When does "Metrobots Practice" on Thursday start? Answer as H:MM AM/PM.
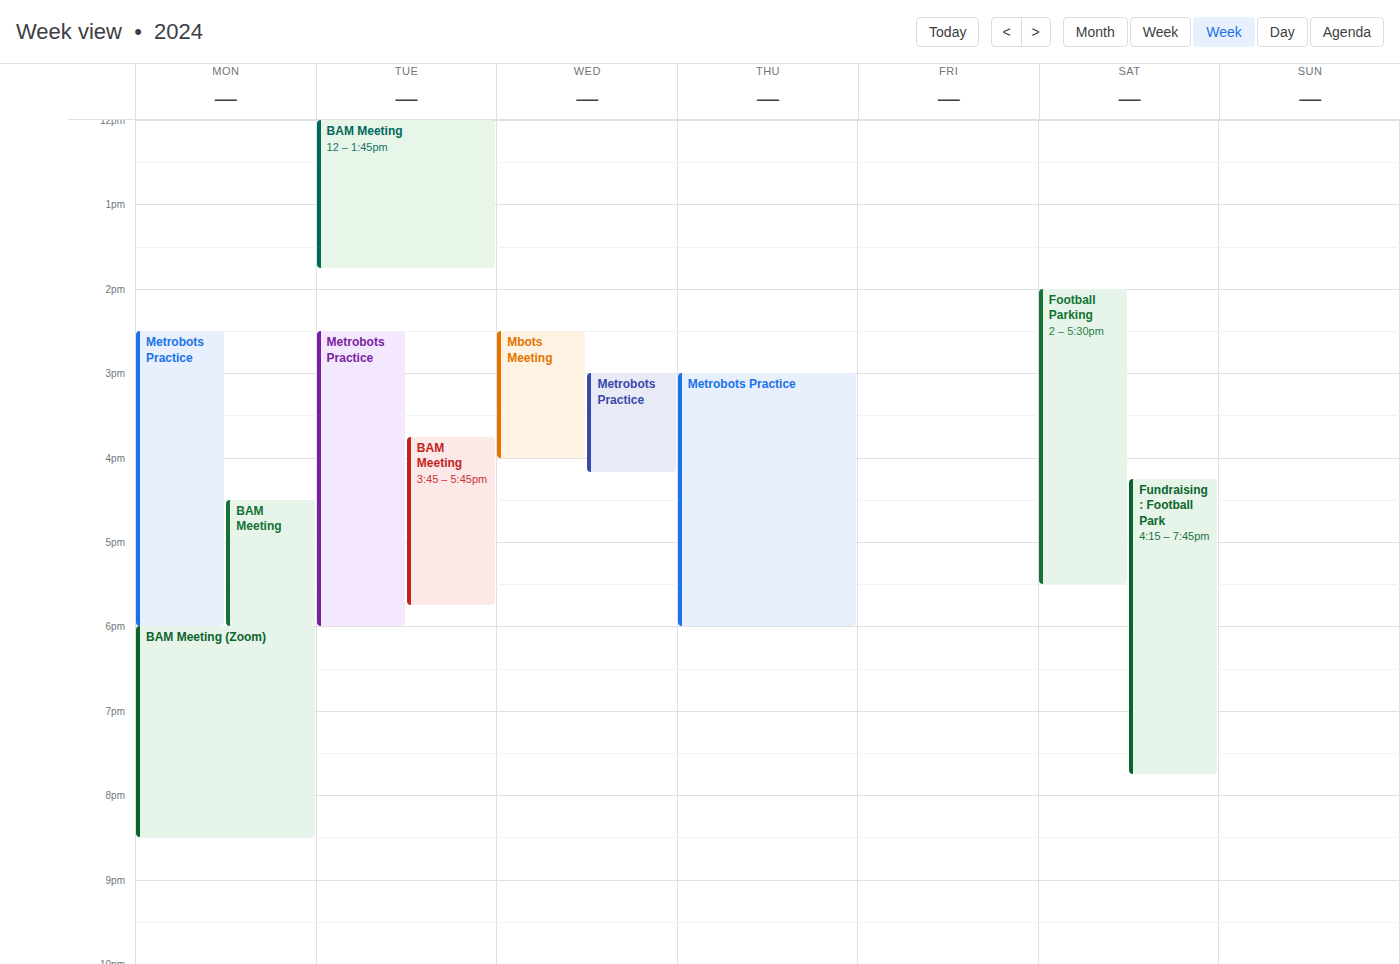
3:00 PM